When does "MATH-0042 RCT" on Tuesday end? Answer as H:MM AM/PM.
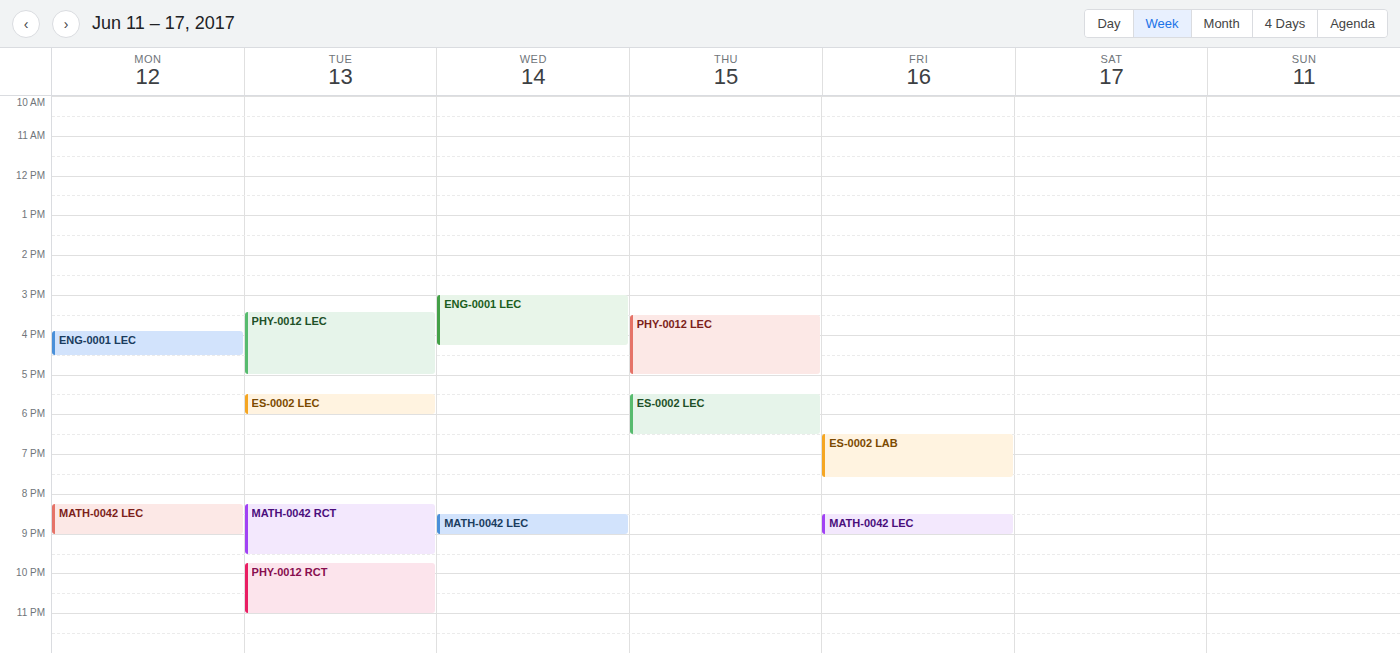
9:30 PM